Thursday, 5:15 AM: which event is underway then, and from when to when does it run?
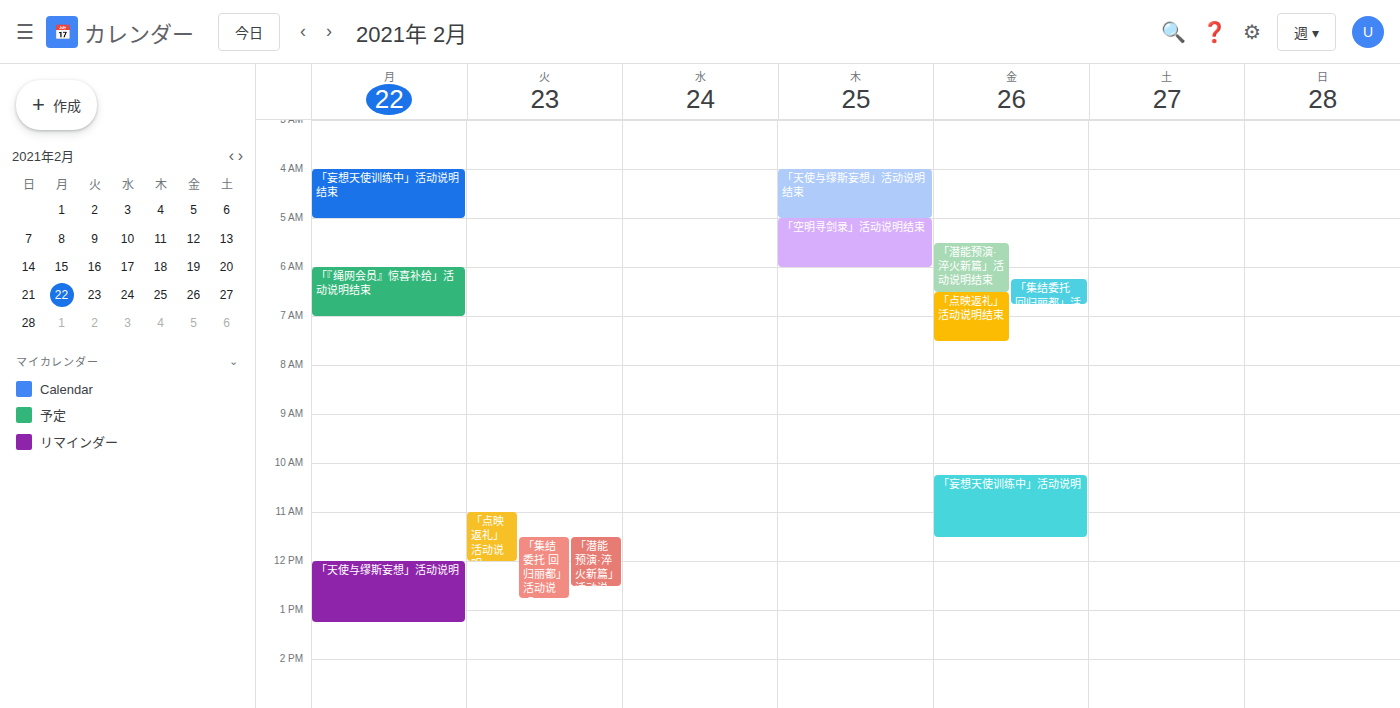
"「空明寻剑录」活动说明结束", 5:00 AM to 6:00 AM